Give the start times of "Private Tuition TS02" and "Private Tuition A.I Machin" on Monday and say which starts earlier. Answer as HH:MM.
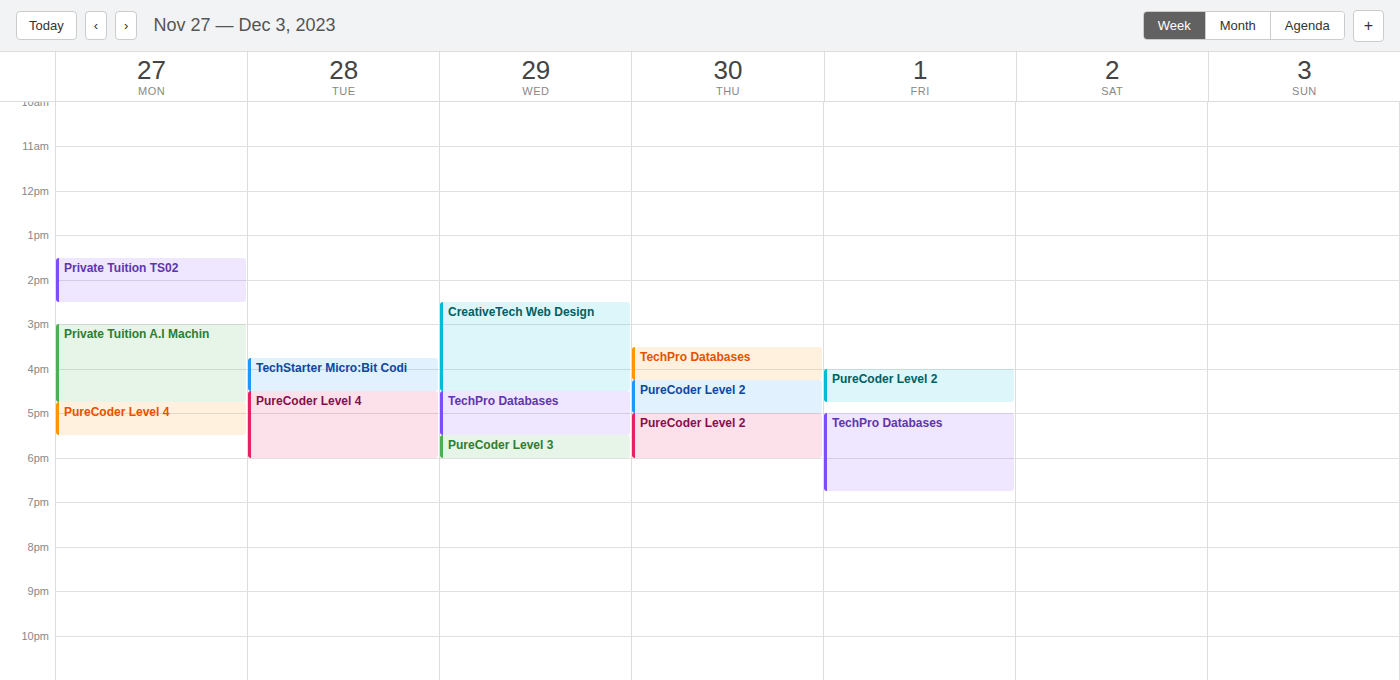
"Private Tuition TS02" 13:30; "Private Tuition A.I Machin" 15:00.